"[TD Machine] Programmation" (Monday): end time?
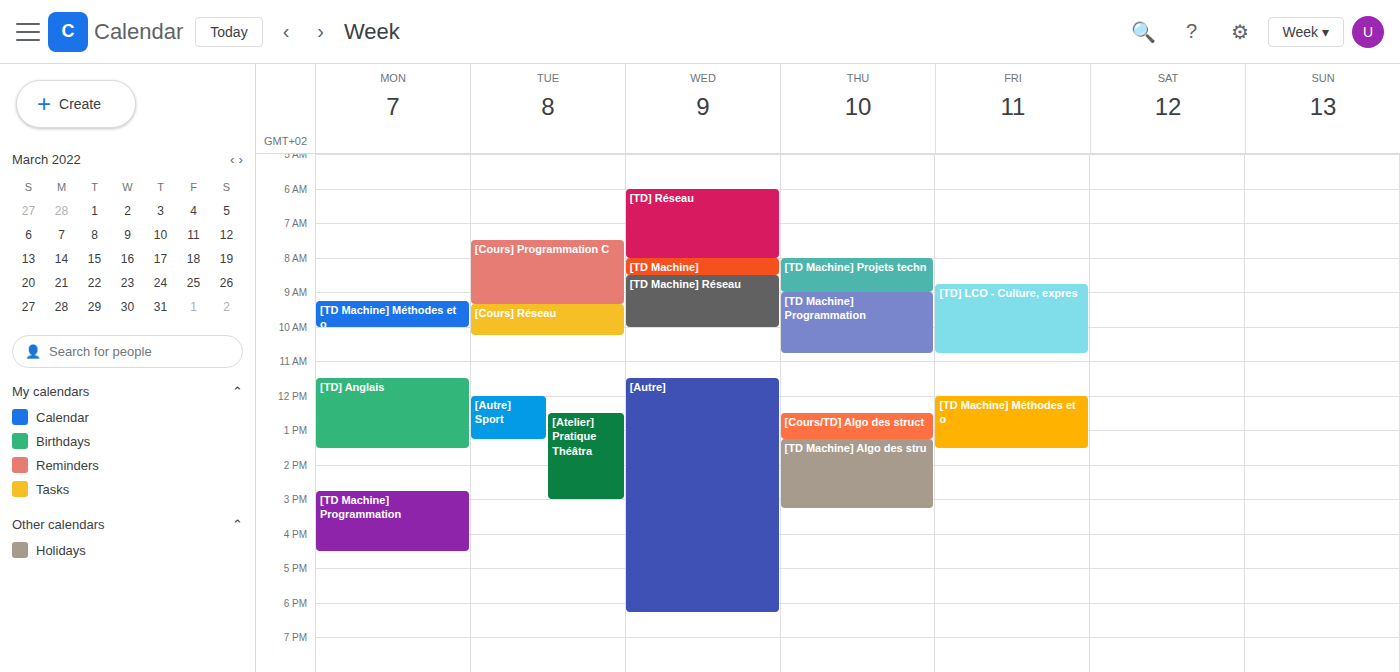
16:30